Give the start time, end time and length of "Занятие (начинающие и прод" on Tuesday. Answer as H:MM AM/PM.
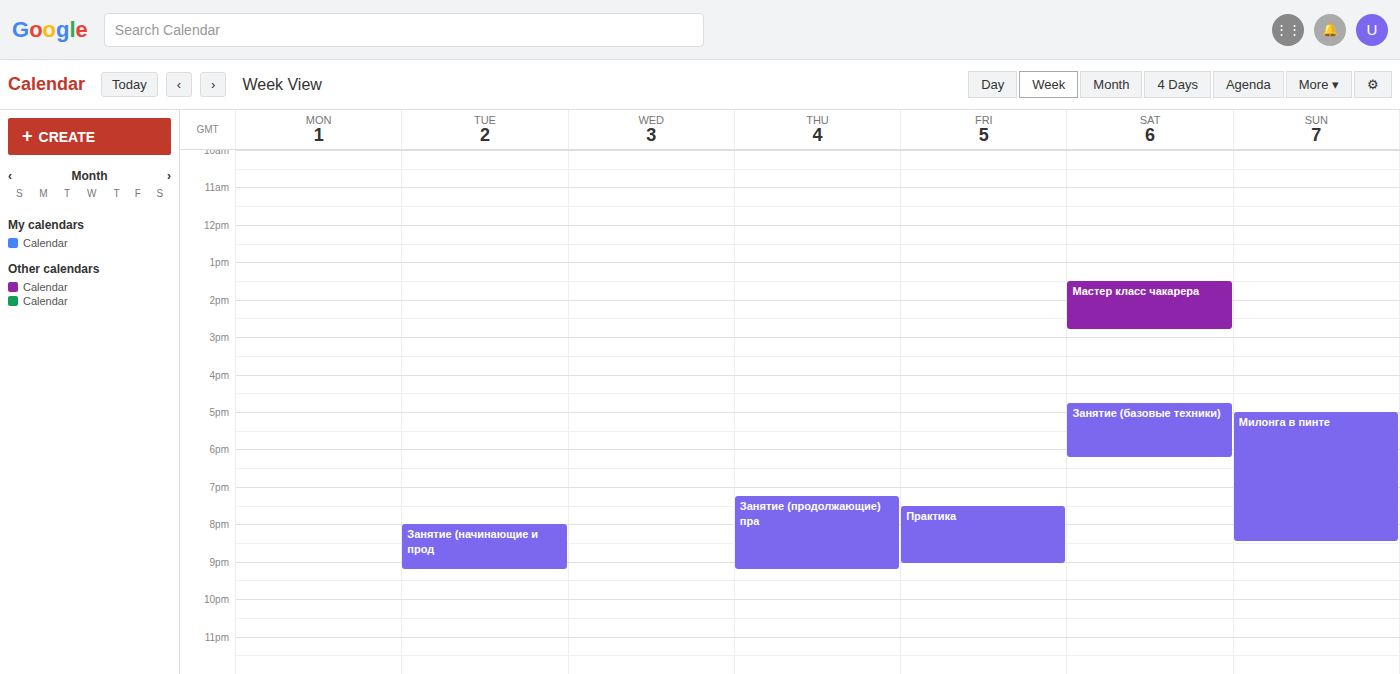
8:00 PM to 9:15 PM, 1 hour 15 minutes